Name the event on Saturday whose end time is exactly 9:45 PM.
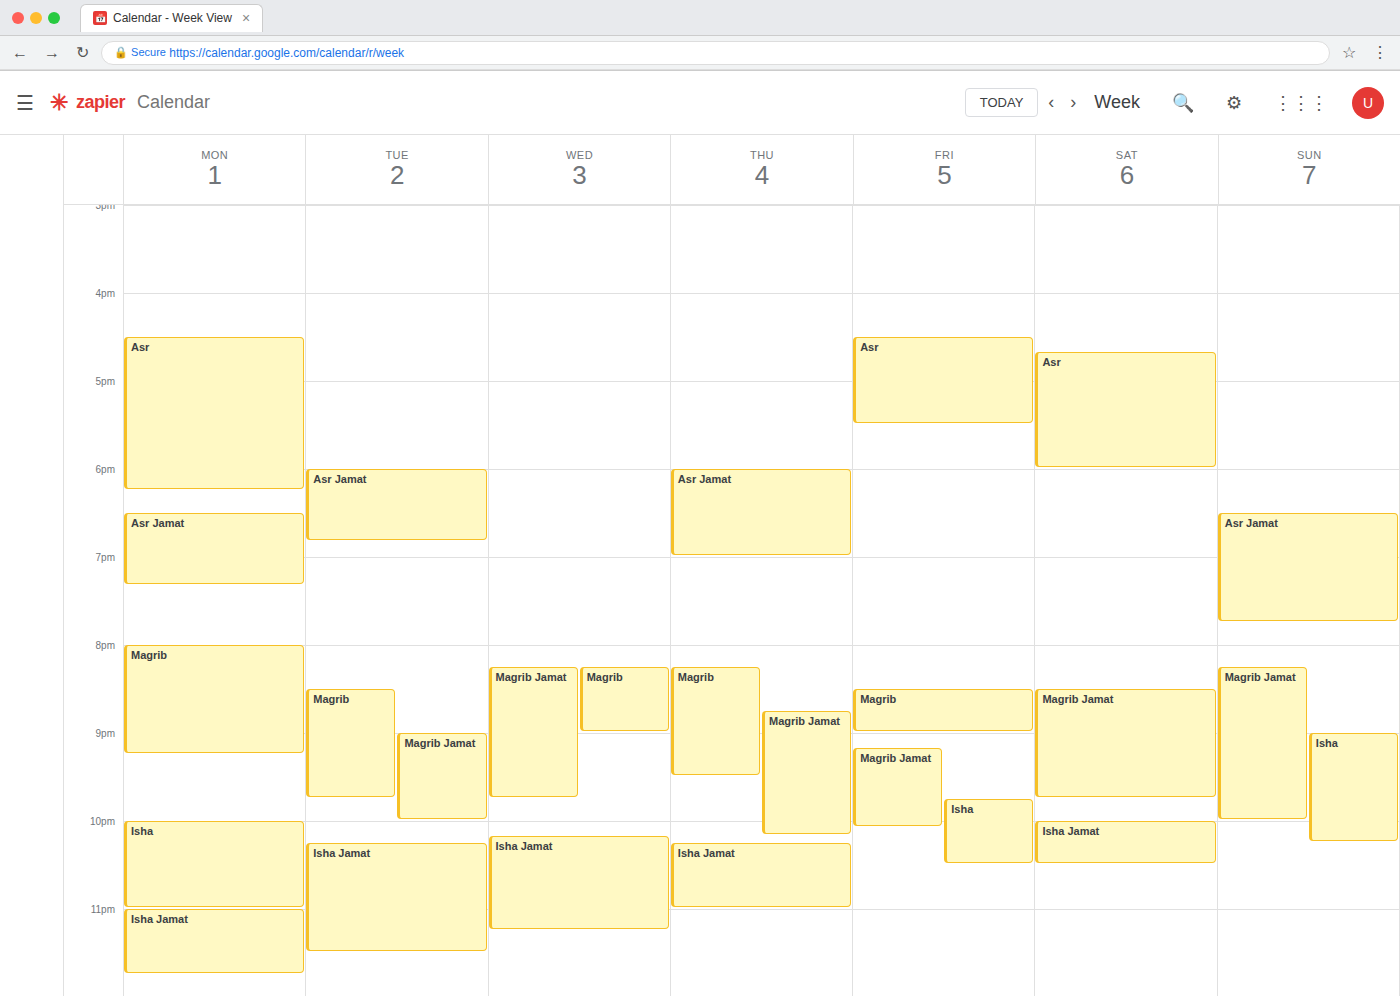
"Magrib Jamat"